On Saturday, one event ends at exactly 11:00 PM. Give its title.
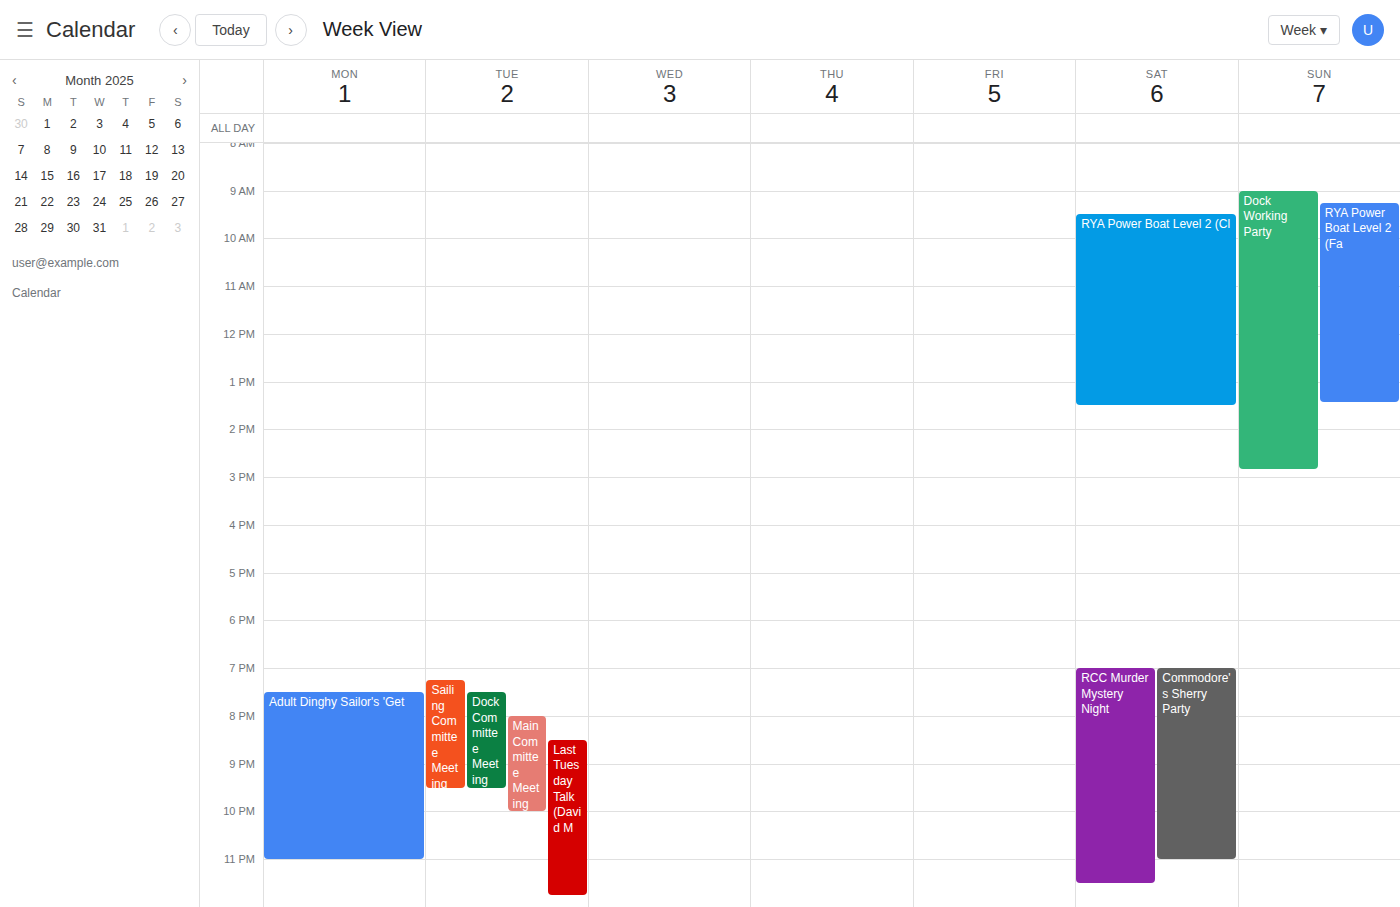
"Commodore's Sherry Party"